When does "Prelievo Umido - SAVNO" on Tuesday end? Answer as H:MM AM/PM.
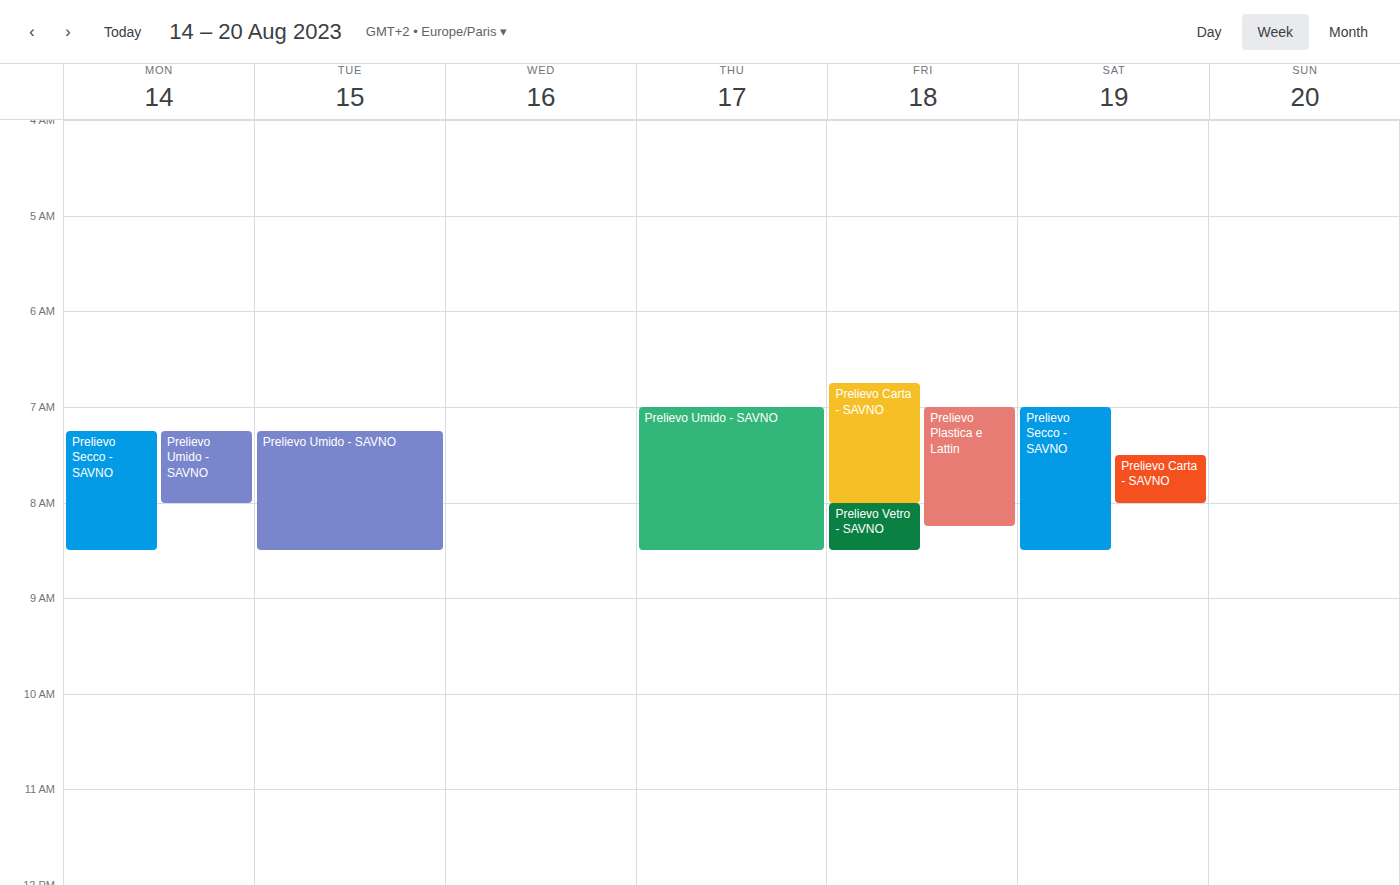
8:30 AM